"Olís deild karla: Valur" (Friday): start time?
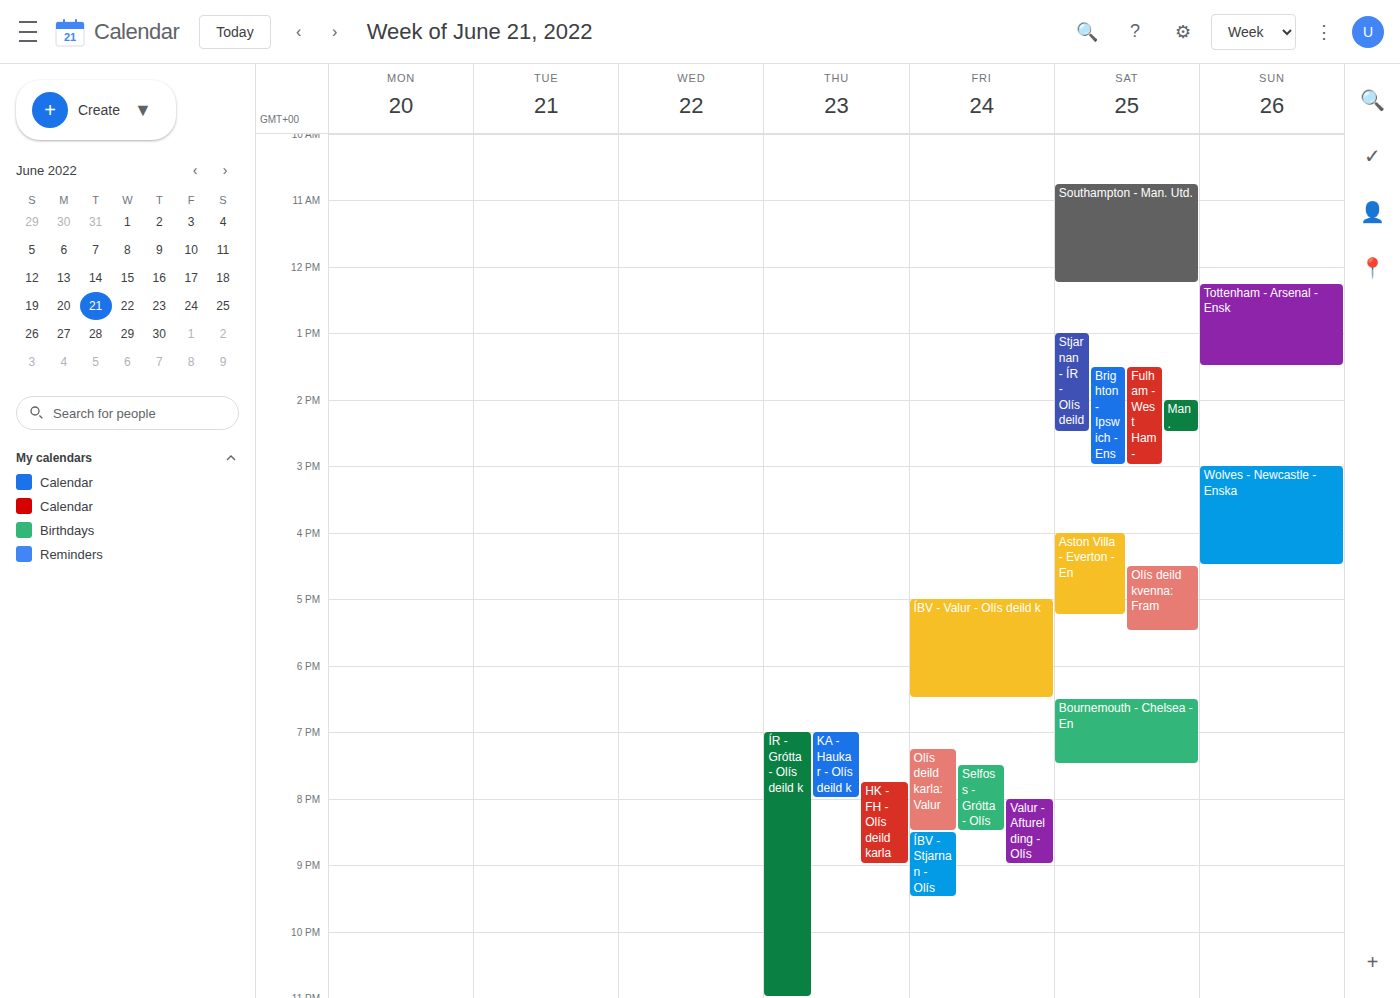
7:15 PM